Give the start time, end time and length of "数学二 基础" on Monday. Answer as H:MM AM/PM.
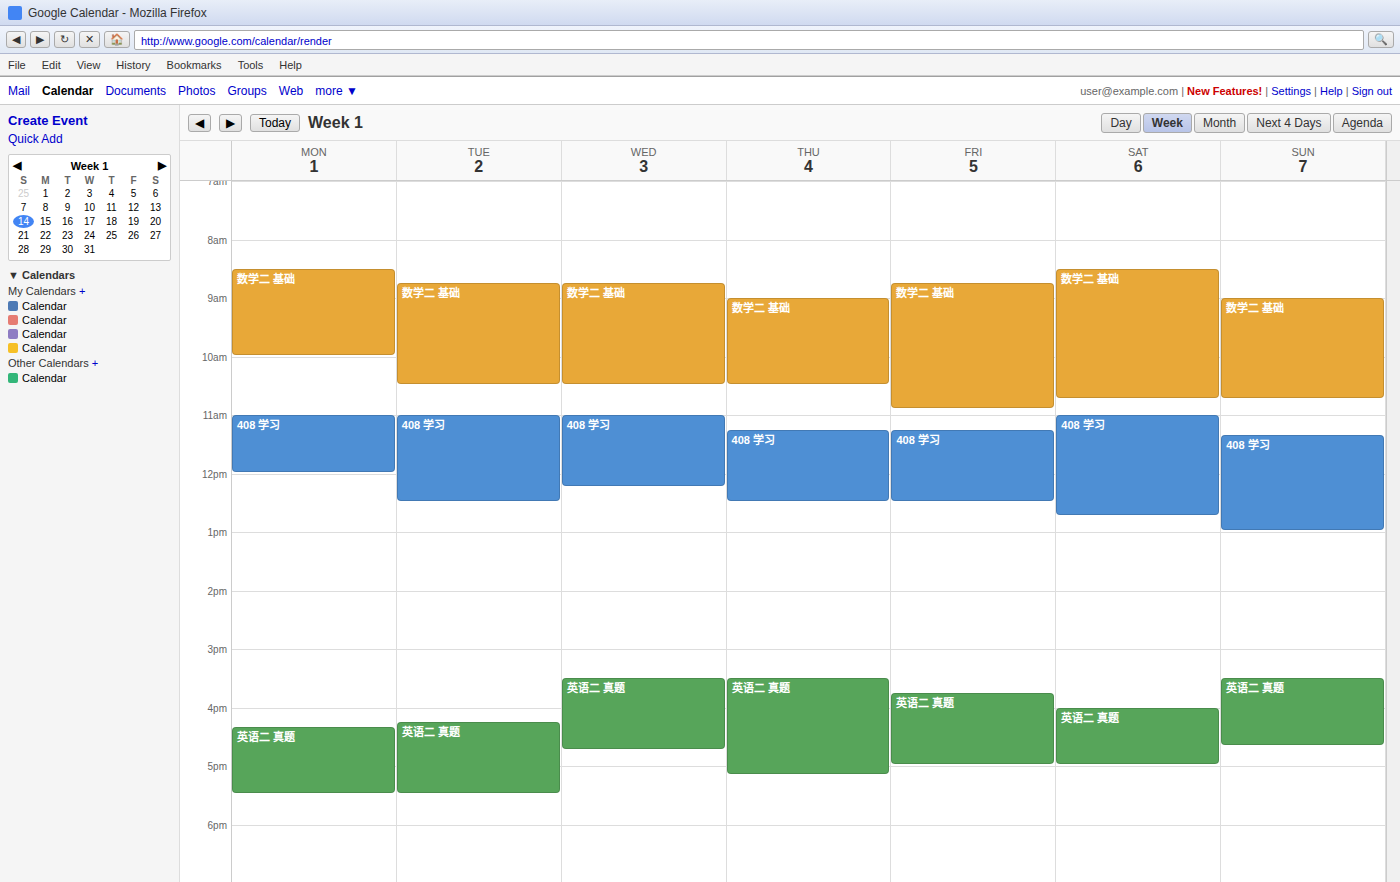
8:30 AM to 10:00 AM, 1 hour 30 minutes